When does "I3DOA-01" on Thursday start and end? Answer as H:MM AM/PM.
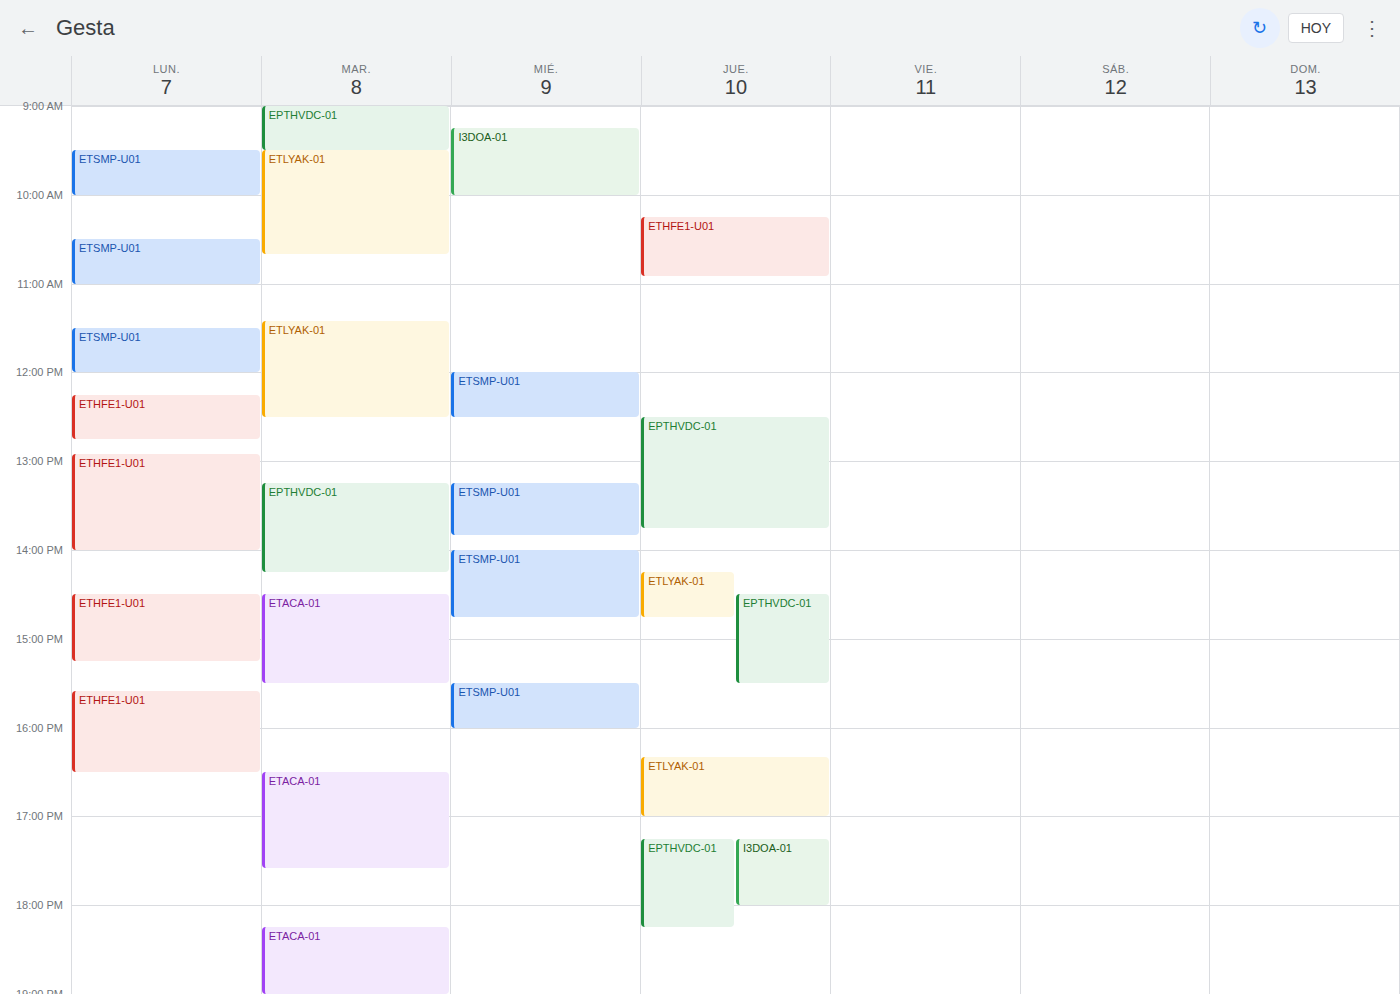
5:15 PM to 6:00 PM